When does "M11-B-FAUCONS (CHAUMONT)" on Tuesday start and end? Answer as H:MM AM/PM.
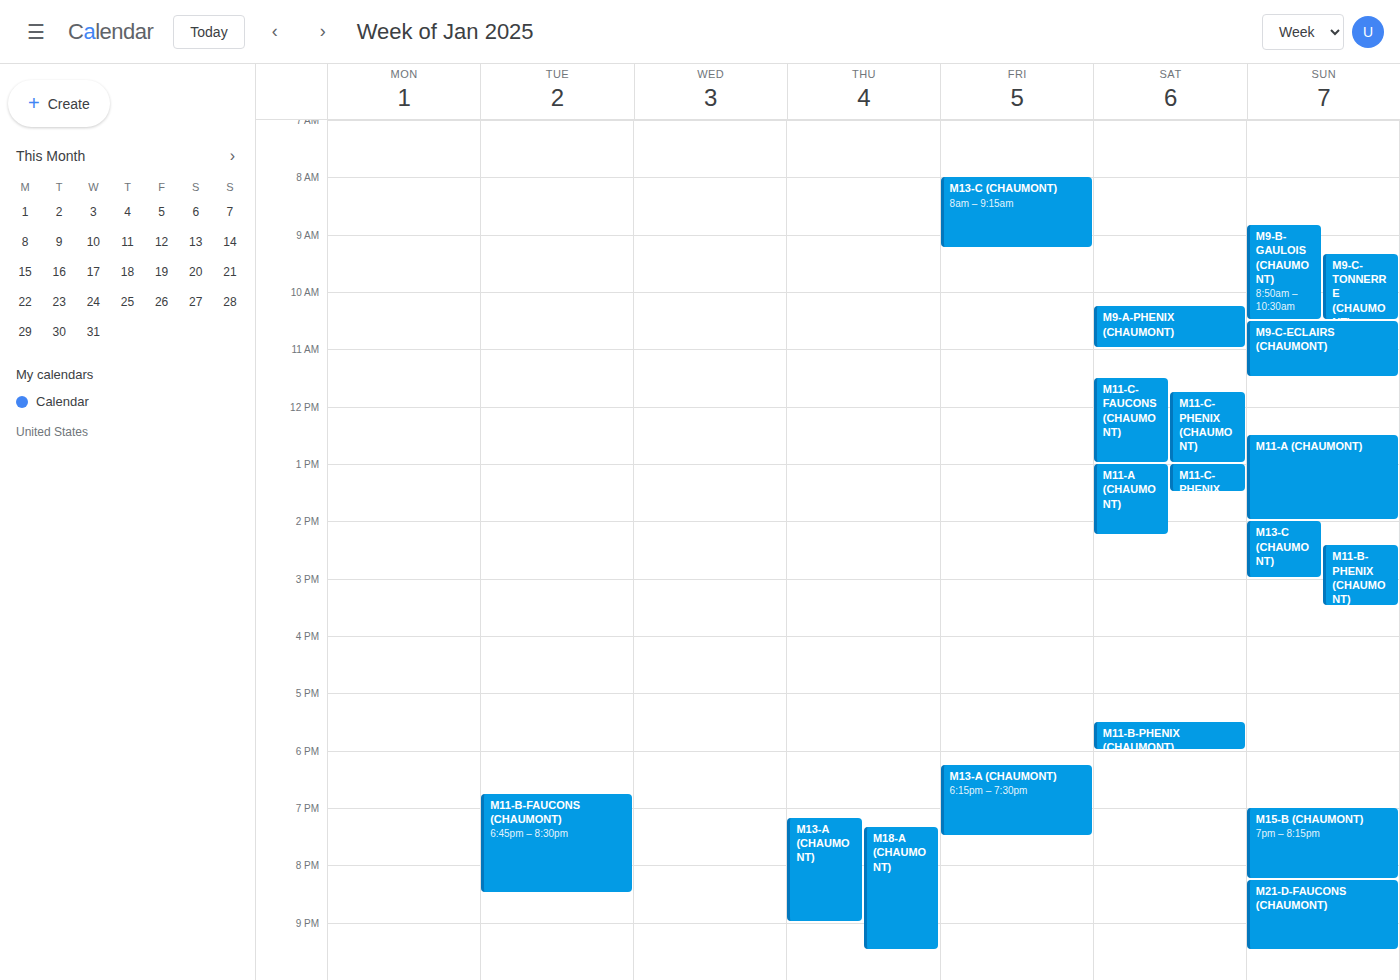
6:45 PM to 8:30 PM